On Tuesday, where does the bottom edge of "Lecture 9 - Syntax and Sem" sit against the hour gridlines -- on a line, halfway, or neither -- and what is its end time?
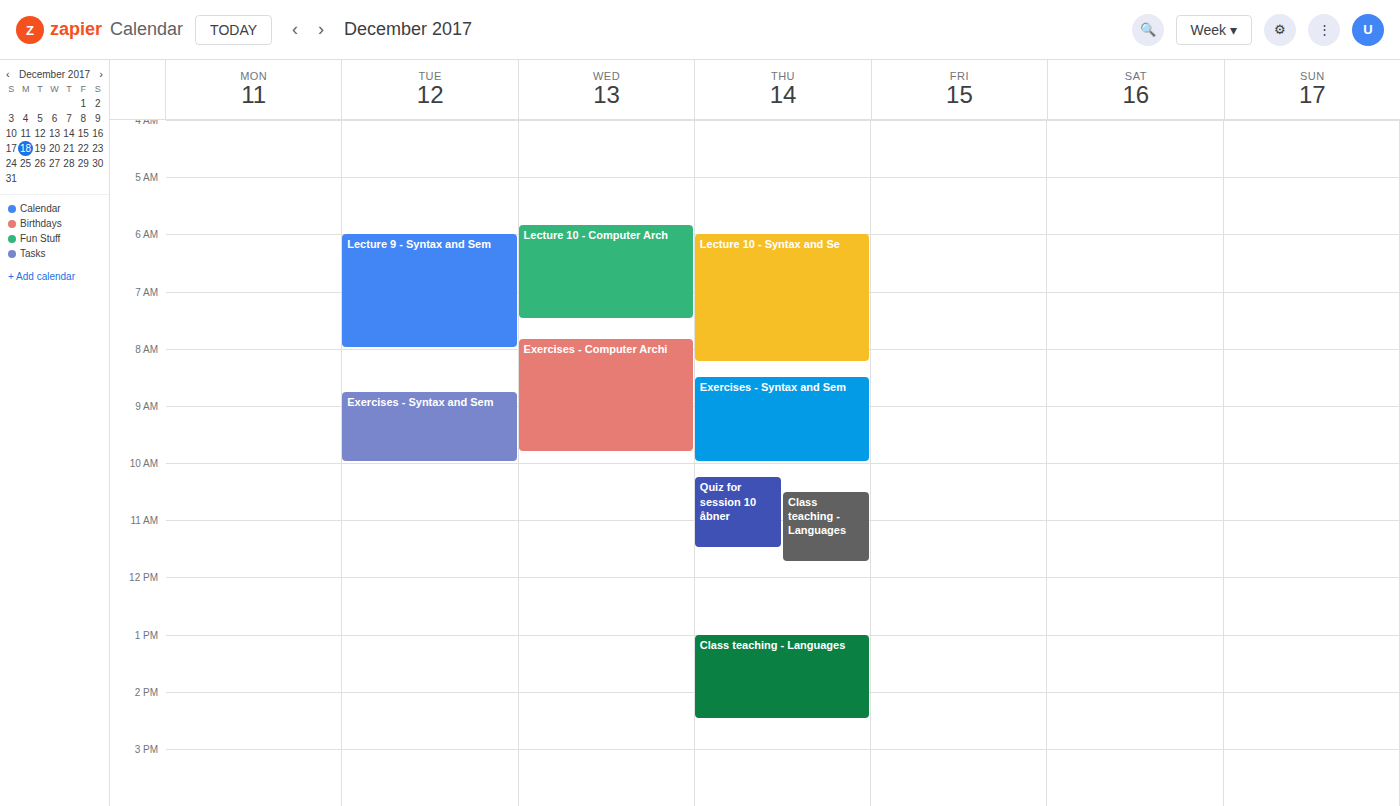
8:00 AM -- exactly on the 8 AM line.